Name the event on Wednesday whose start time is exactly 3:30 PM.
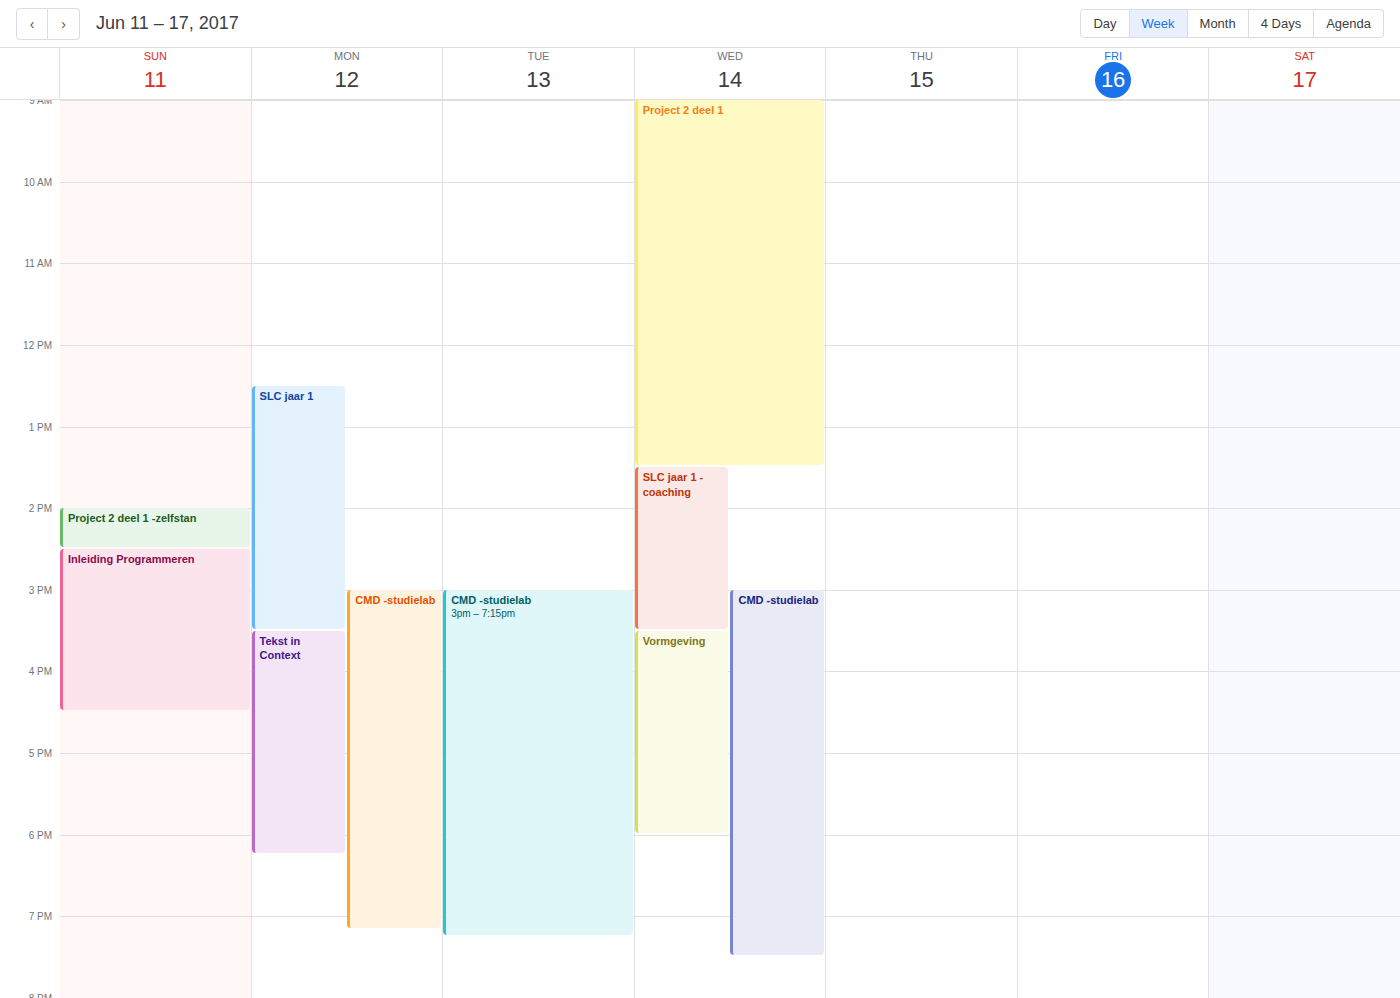
"Vormgeving"